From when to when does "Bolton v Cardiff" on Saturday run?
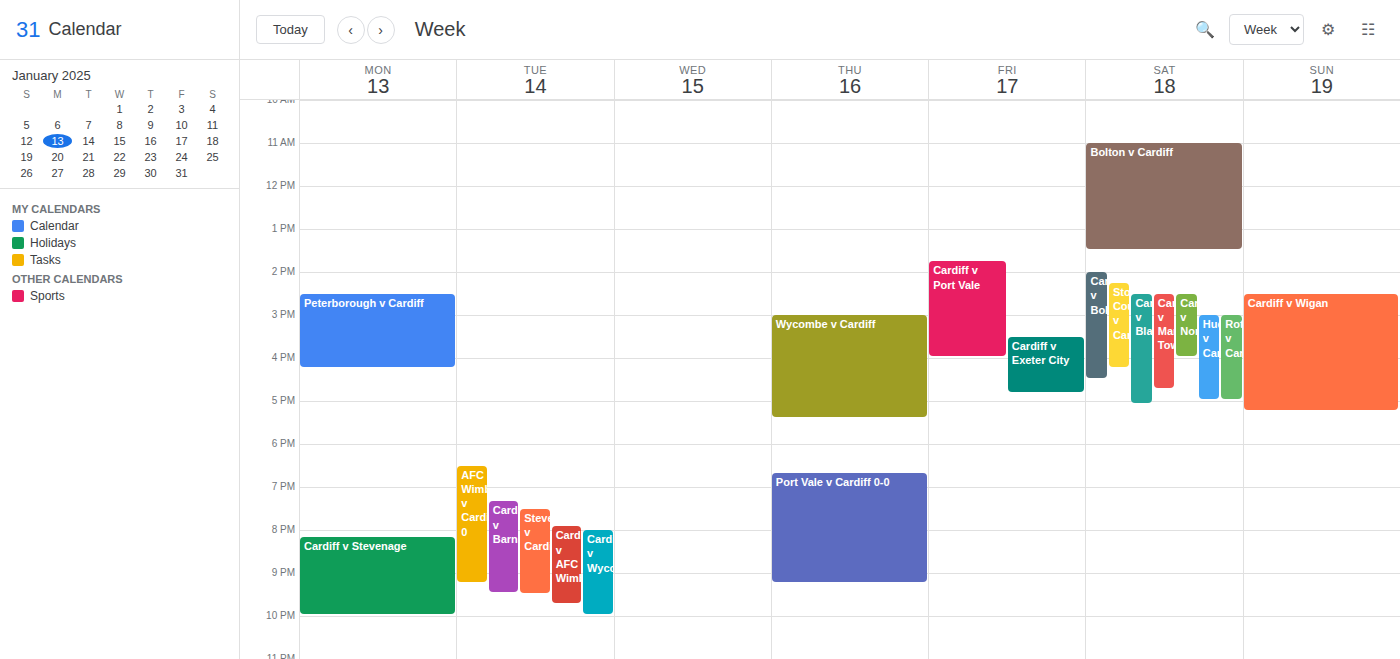
11:00 AM to 1:30 PM